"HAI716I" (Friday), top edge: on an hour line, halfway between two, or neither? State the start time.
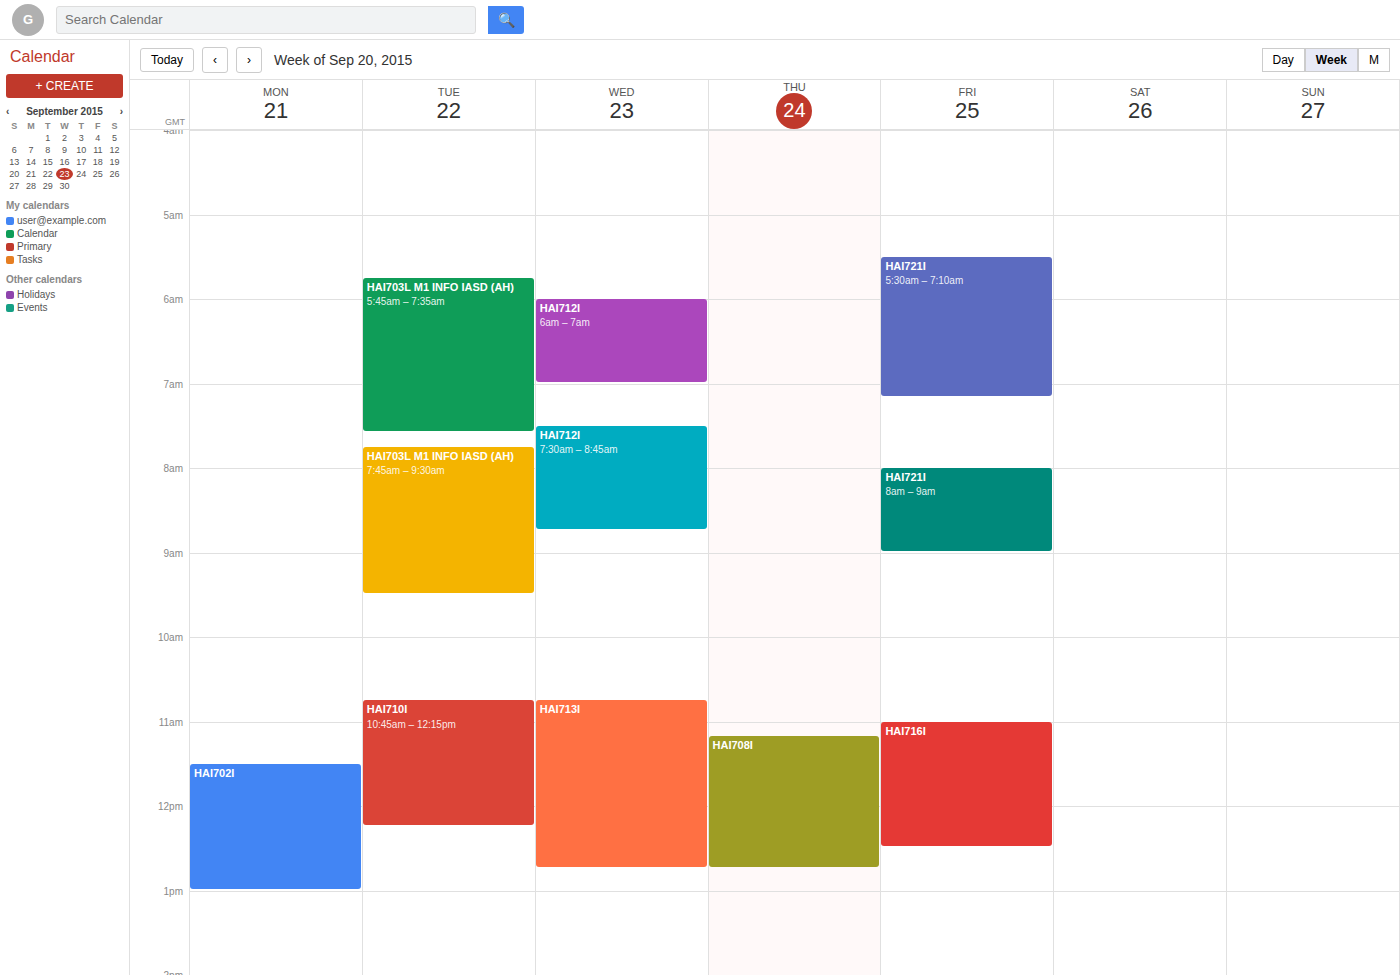
11:00 -- exactly on the 11:00 line.